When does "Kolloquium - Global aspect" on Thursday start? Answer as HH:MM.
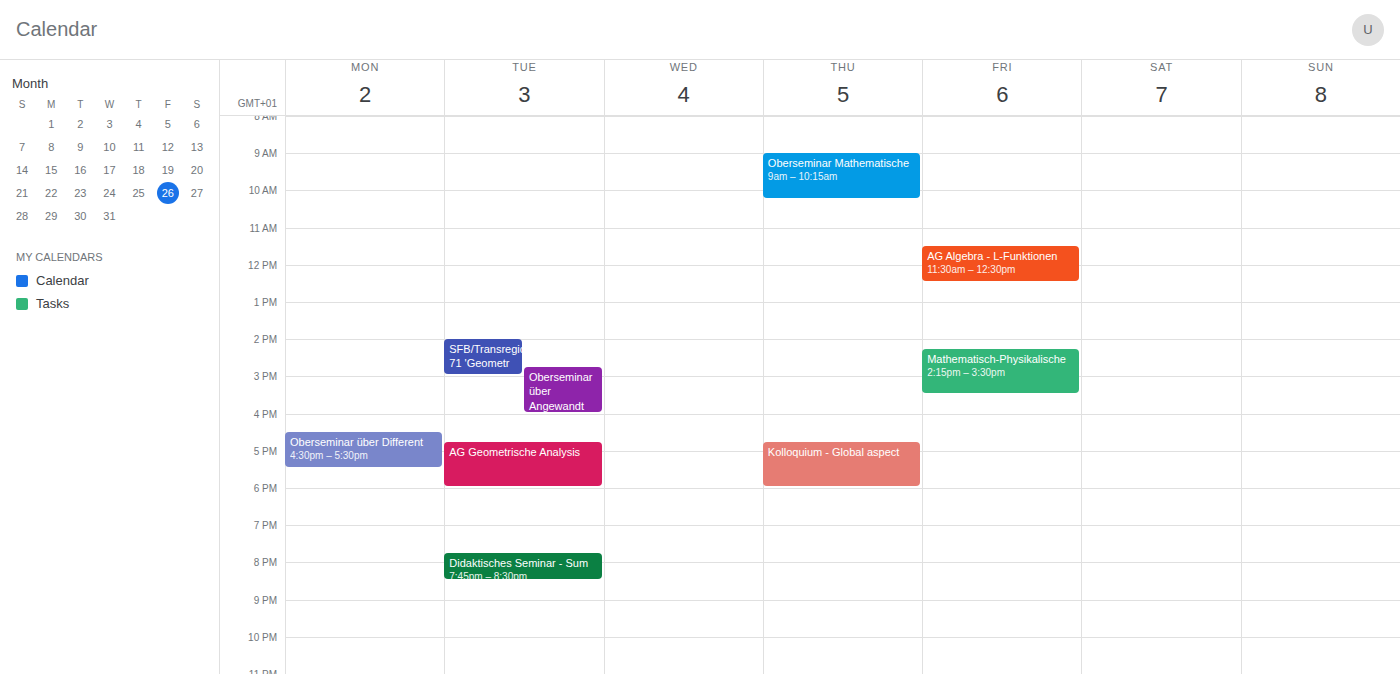
16:45